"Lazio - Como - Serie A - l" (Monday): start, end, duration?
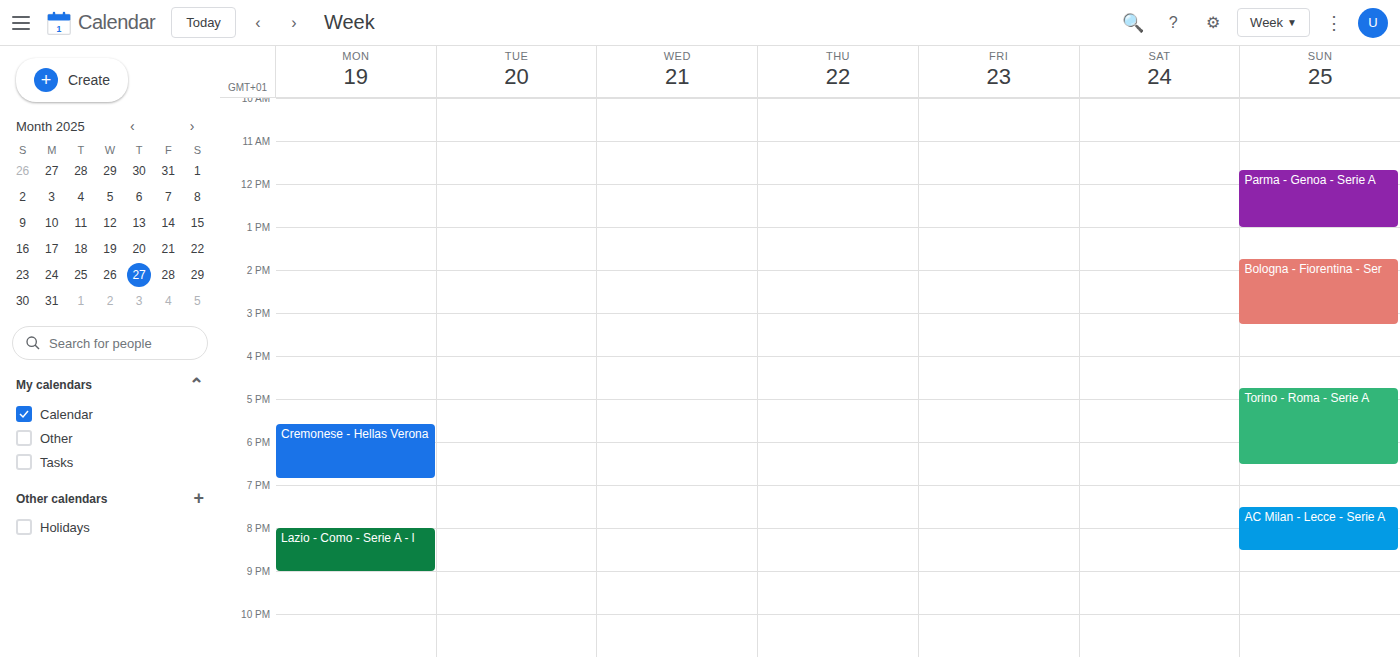
8:00 PM to 9:00 PM, 1 hour